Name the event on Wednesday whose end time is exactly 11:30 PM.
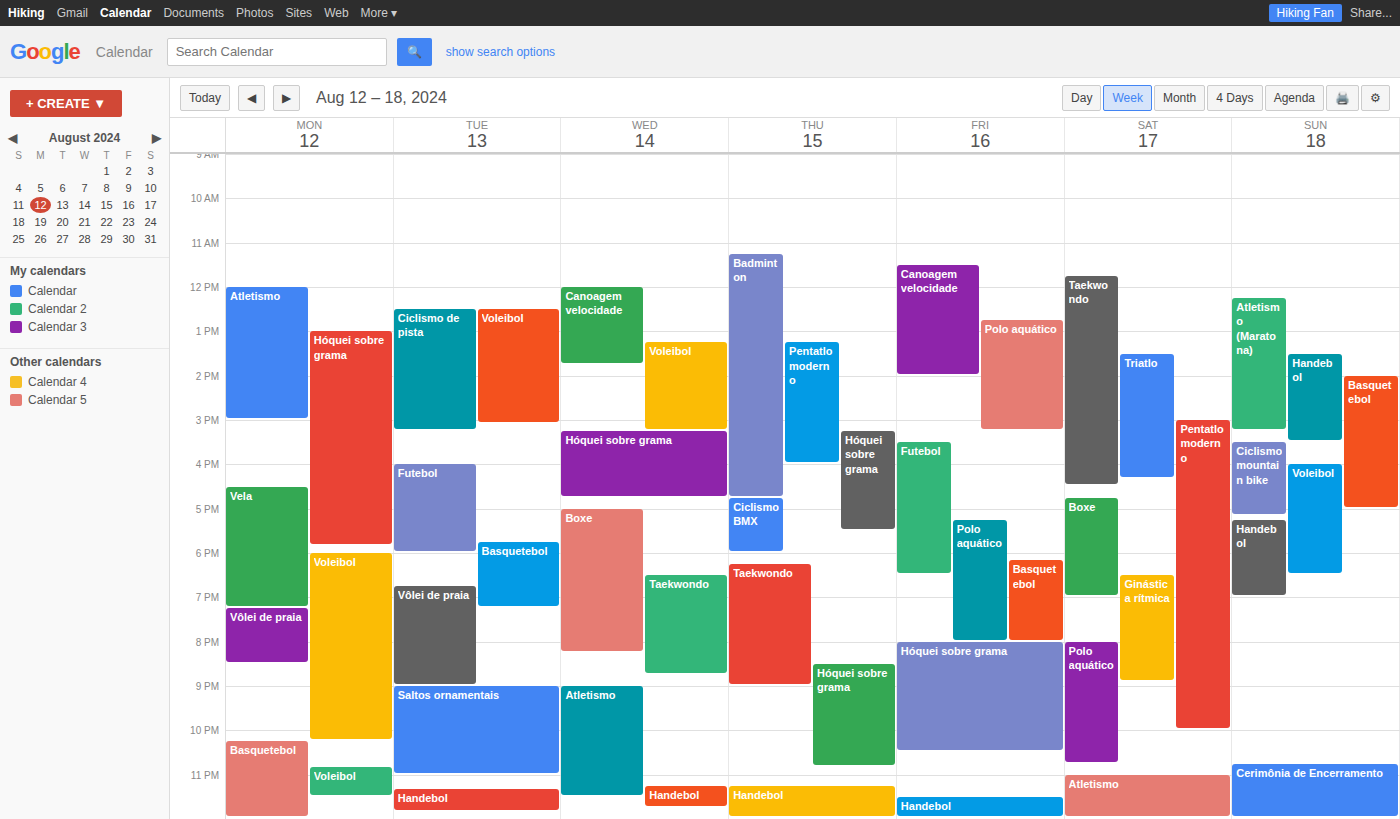
"Atletismo"